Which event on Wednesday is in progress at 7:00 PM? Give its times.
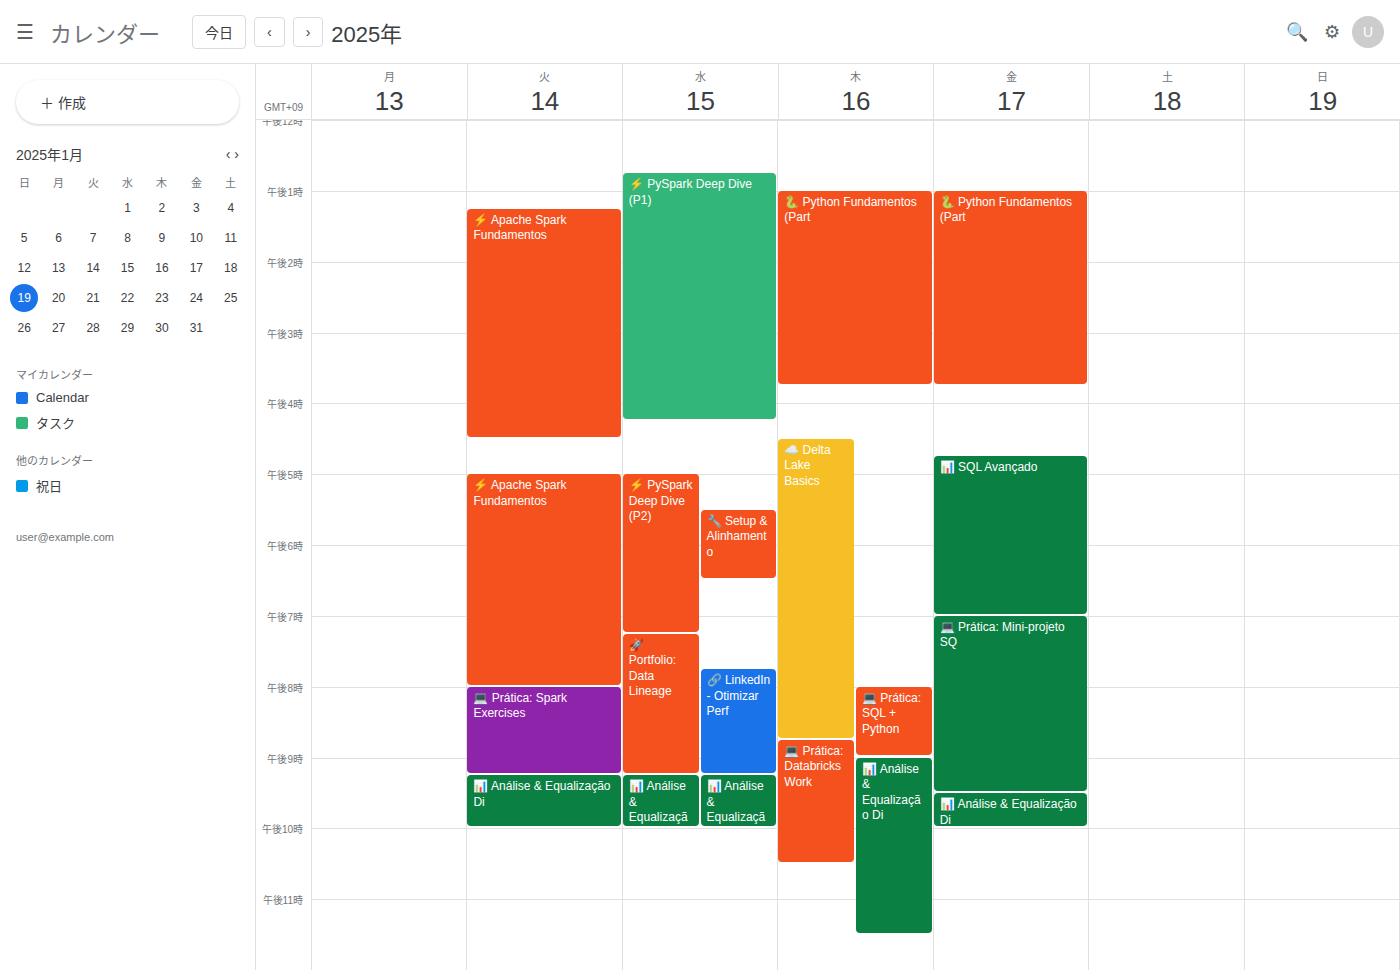
"⚡ PySpark Deep Dive (P2)", 5:00 PM to 7:15 PM